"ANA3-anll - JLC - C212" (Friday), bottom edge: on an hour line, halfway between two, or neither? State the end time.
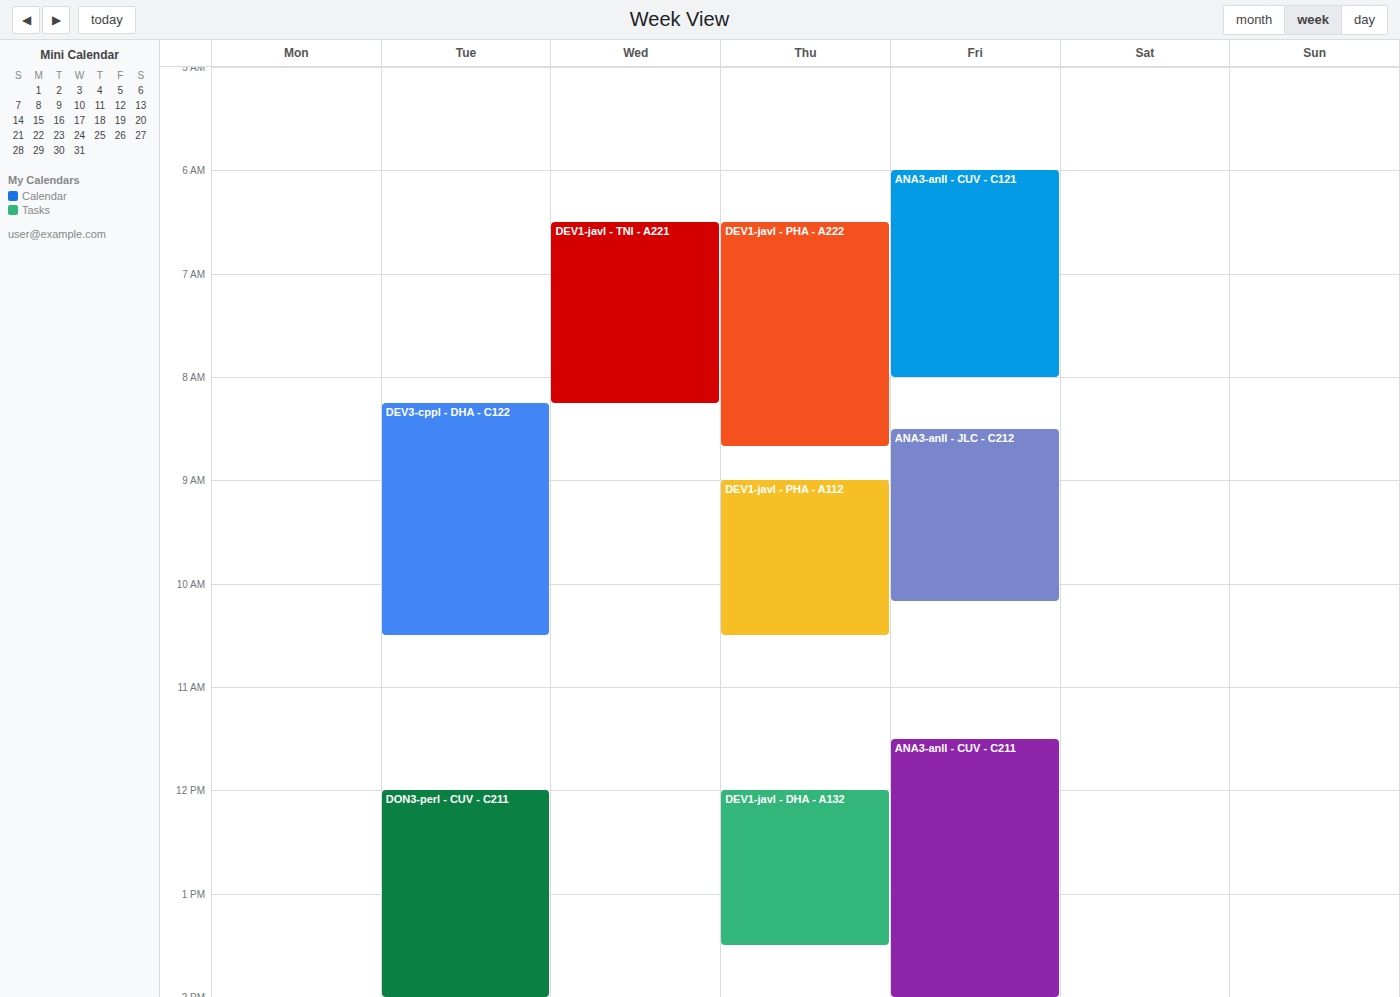
10:10 AM -- neither: 10 minutes below the 10 AM line and 50 minutes above the 11 AM line.